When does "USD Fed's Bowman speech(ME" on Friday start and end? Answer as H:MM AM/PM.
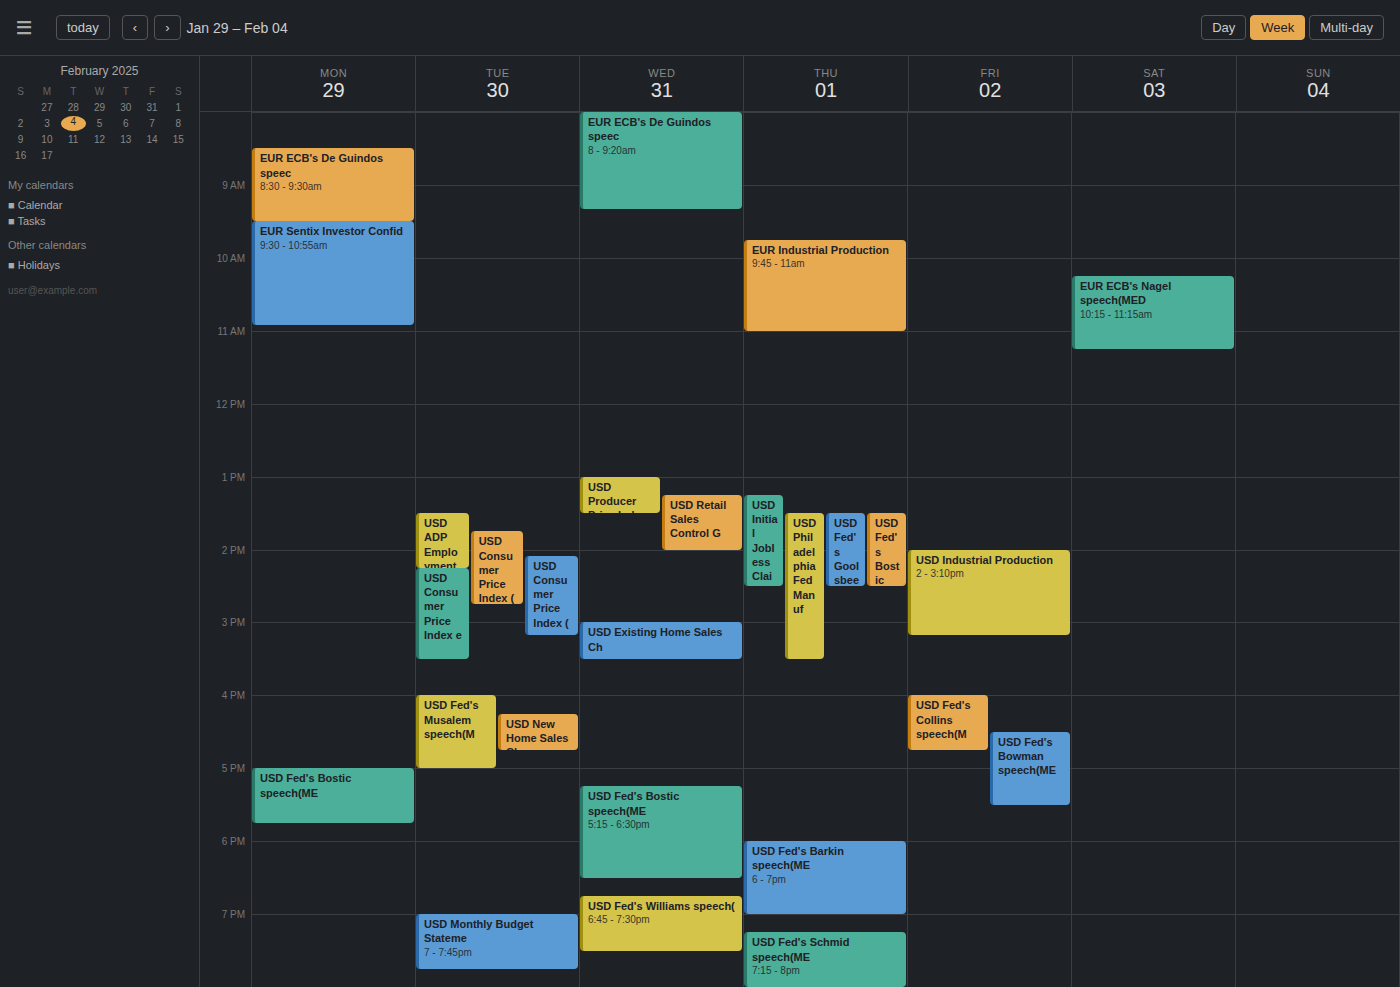
4:30 PM to 5:30 PM